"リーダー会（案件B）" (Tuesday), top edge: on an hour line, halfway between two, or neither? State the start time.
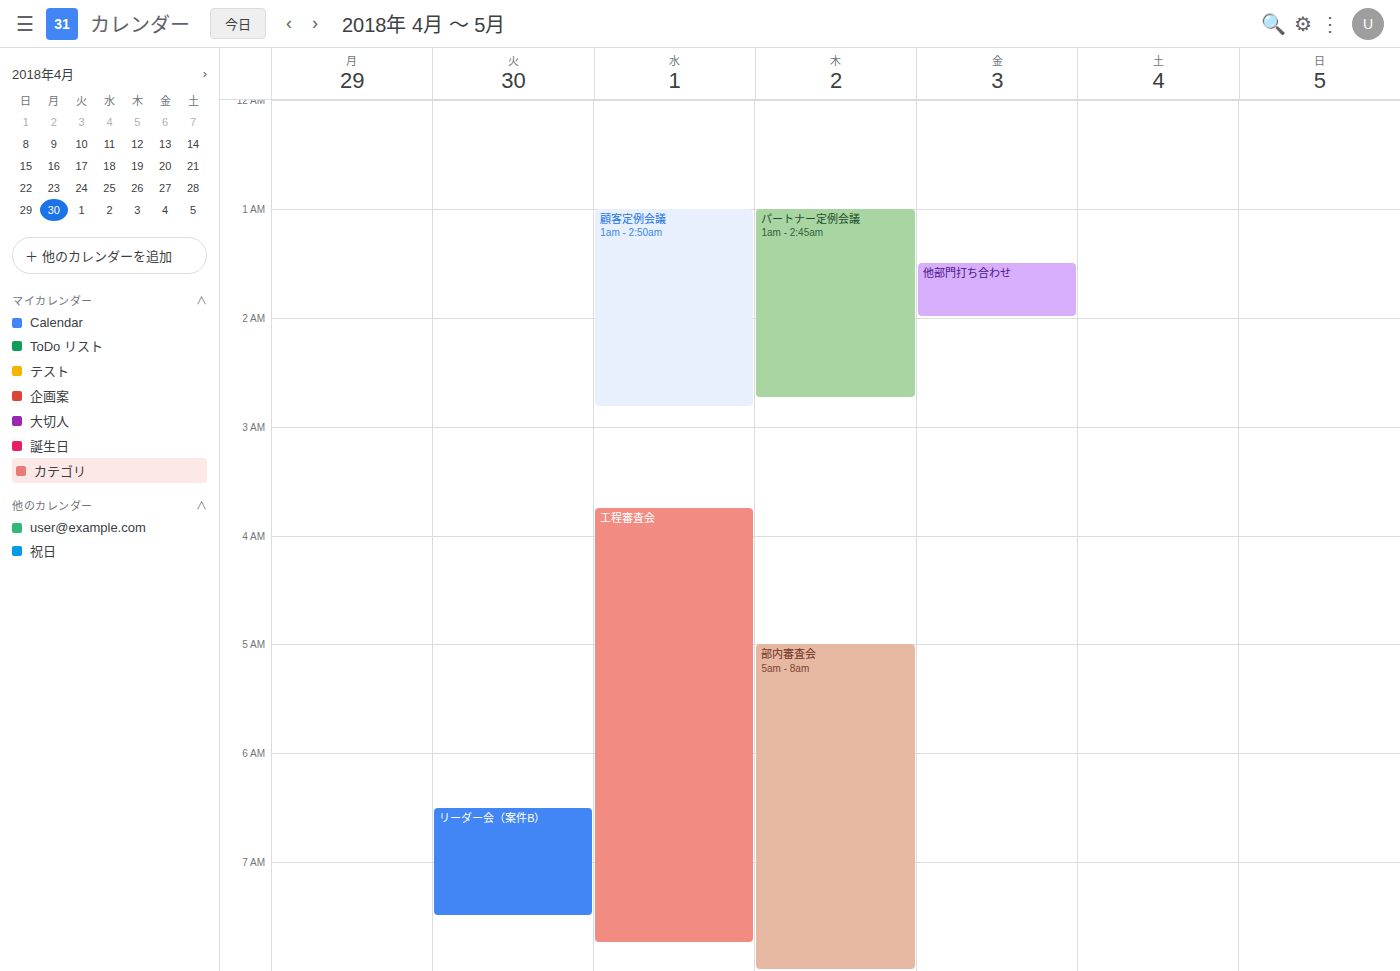
6:30 AM -- halfway between the 6 AM and 7 AM lines.